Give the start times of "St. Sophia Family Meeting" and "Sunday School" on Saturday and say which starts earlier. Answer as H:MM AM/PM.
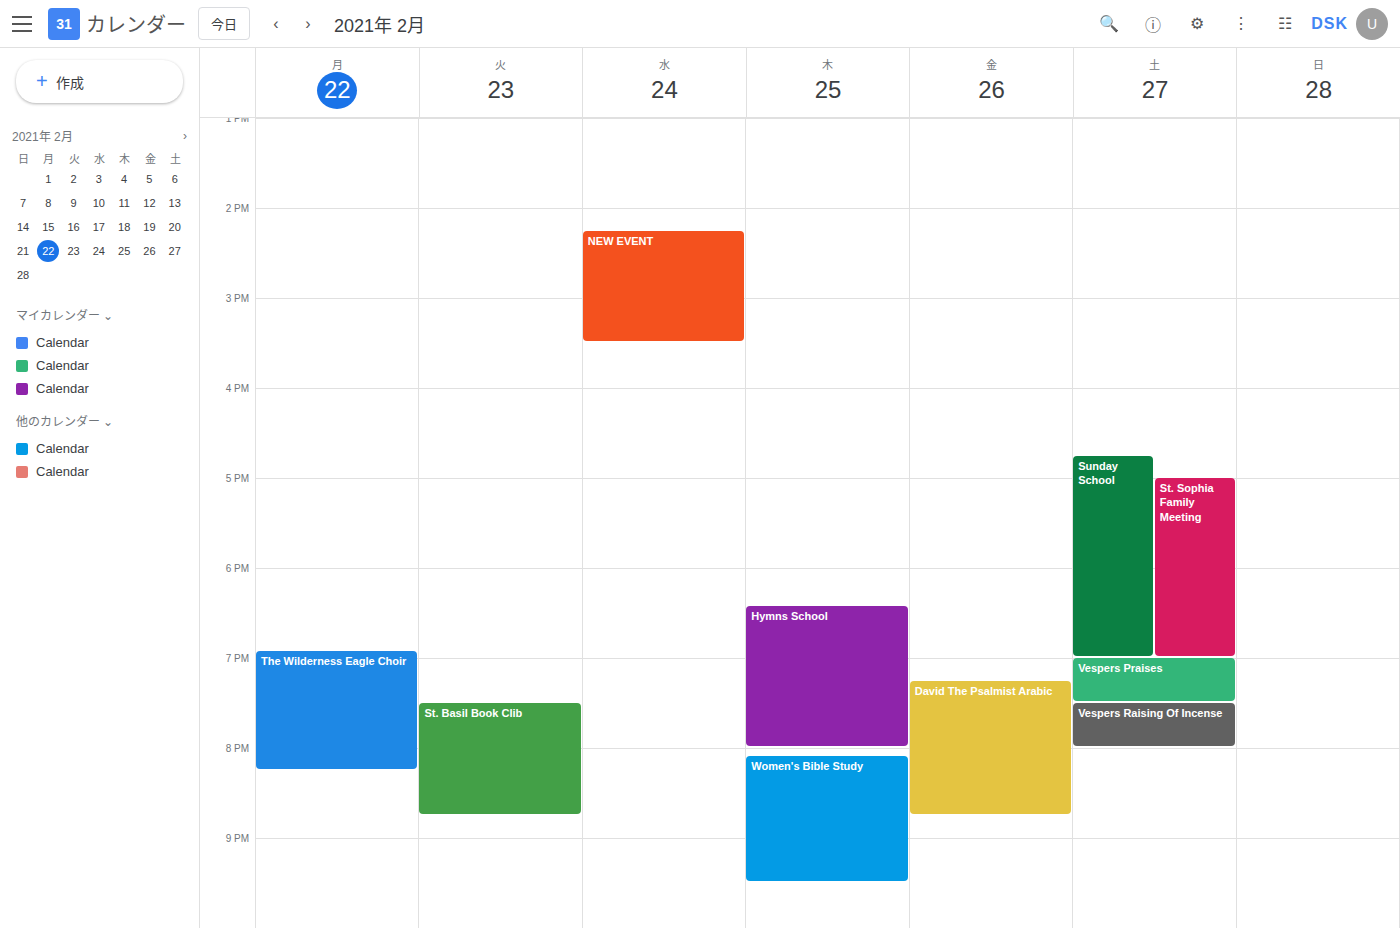
"Sunday School" 4:45 PM; "St. Sophia Family Meeting" 5:00 PM.